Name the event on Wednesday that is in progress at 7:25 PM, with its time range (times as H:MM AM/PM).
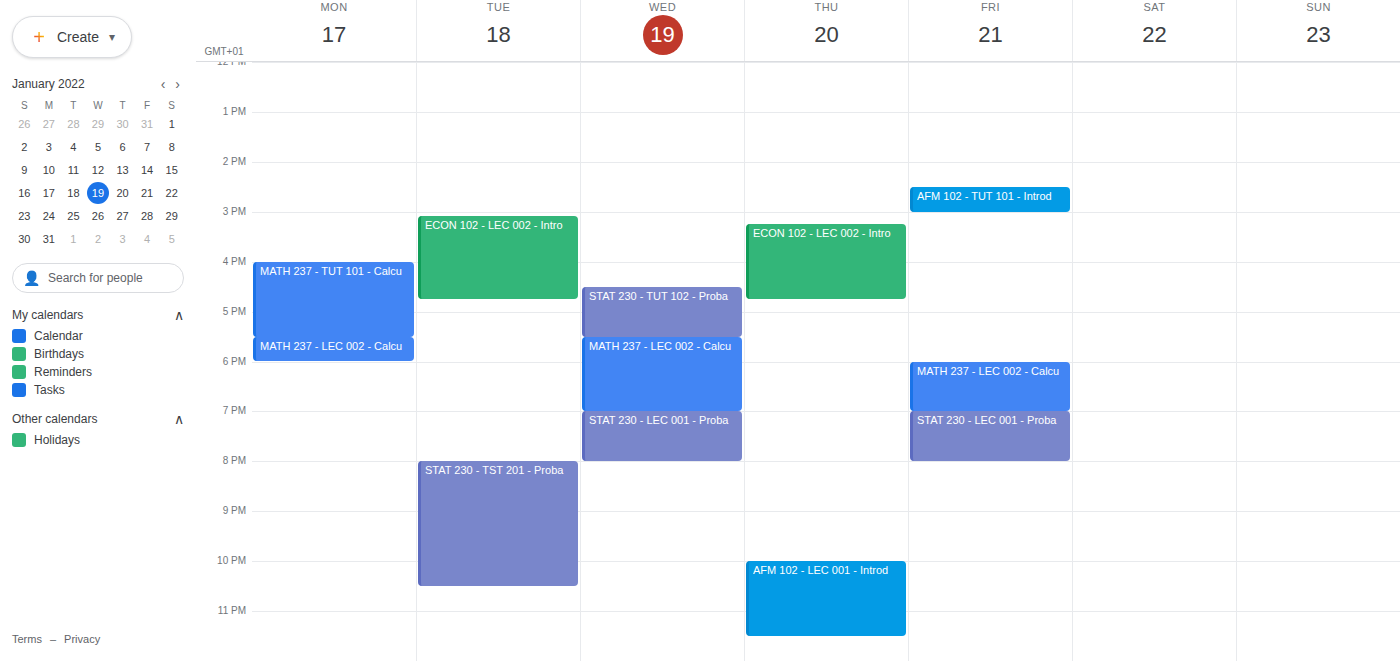
"STAT 230 - LEC 001 - Proba", 7:00 PM to 8:00 PM